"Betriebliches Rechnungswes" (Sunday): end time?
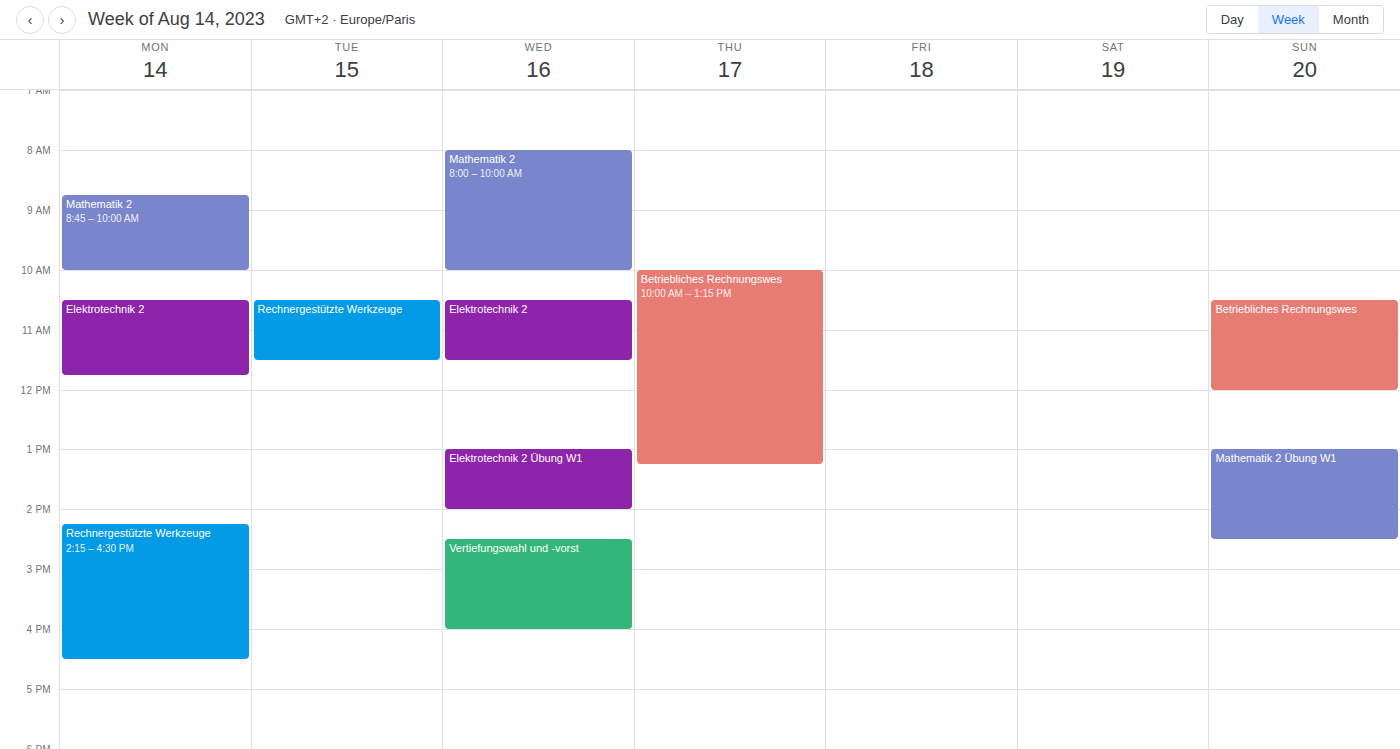
12:00 PM